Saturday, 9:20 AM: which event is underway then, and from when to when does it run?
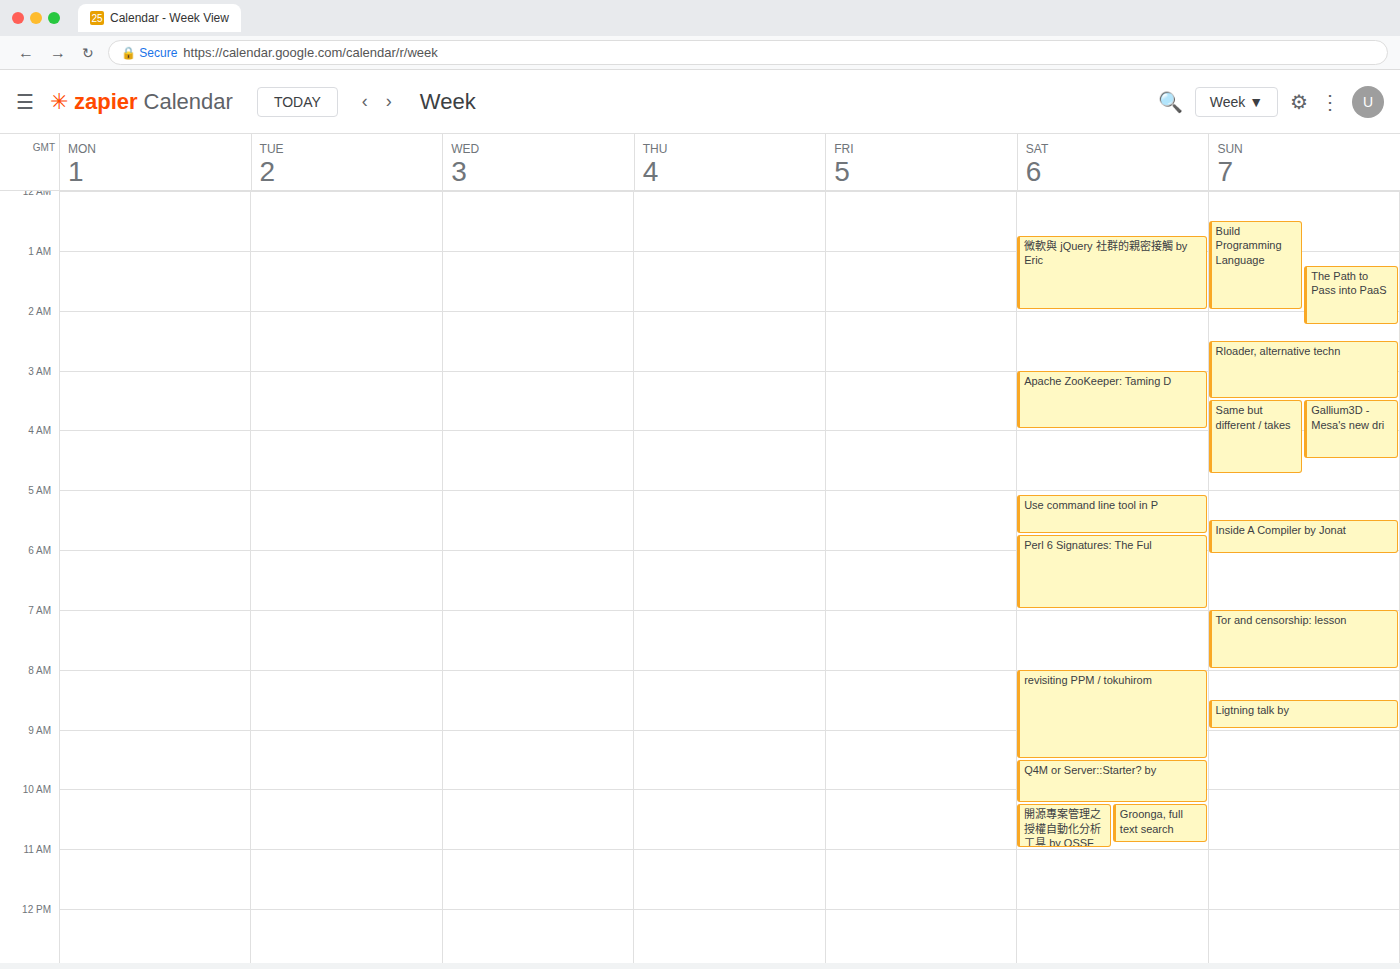
"revisiting PPM / tokuhirom", 8:00 AM to 9:30 AM